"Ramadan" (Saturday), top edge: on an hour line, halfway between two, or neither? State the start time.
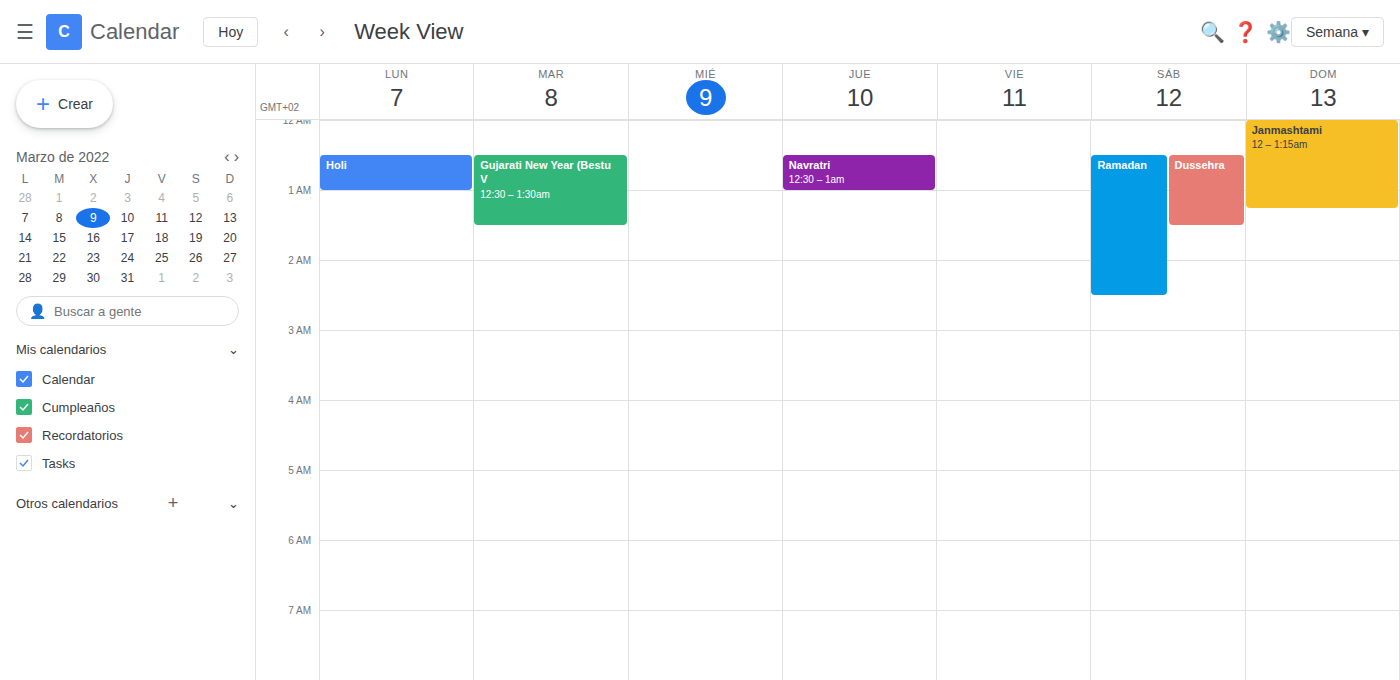
12:30 AM -- halfway between the 12 AM and 1 AM lines.